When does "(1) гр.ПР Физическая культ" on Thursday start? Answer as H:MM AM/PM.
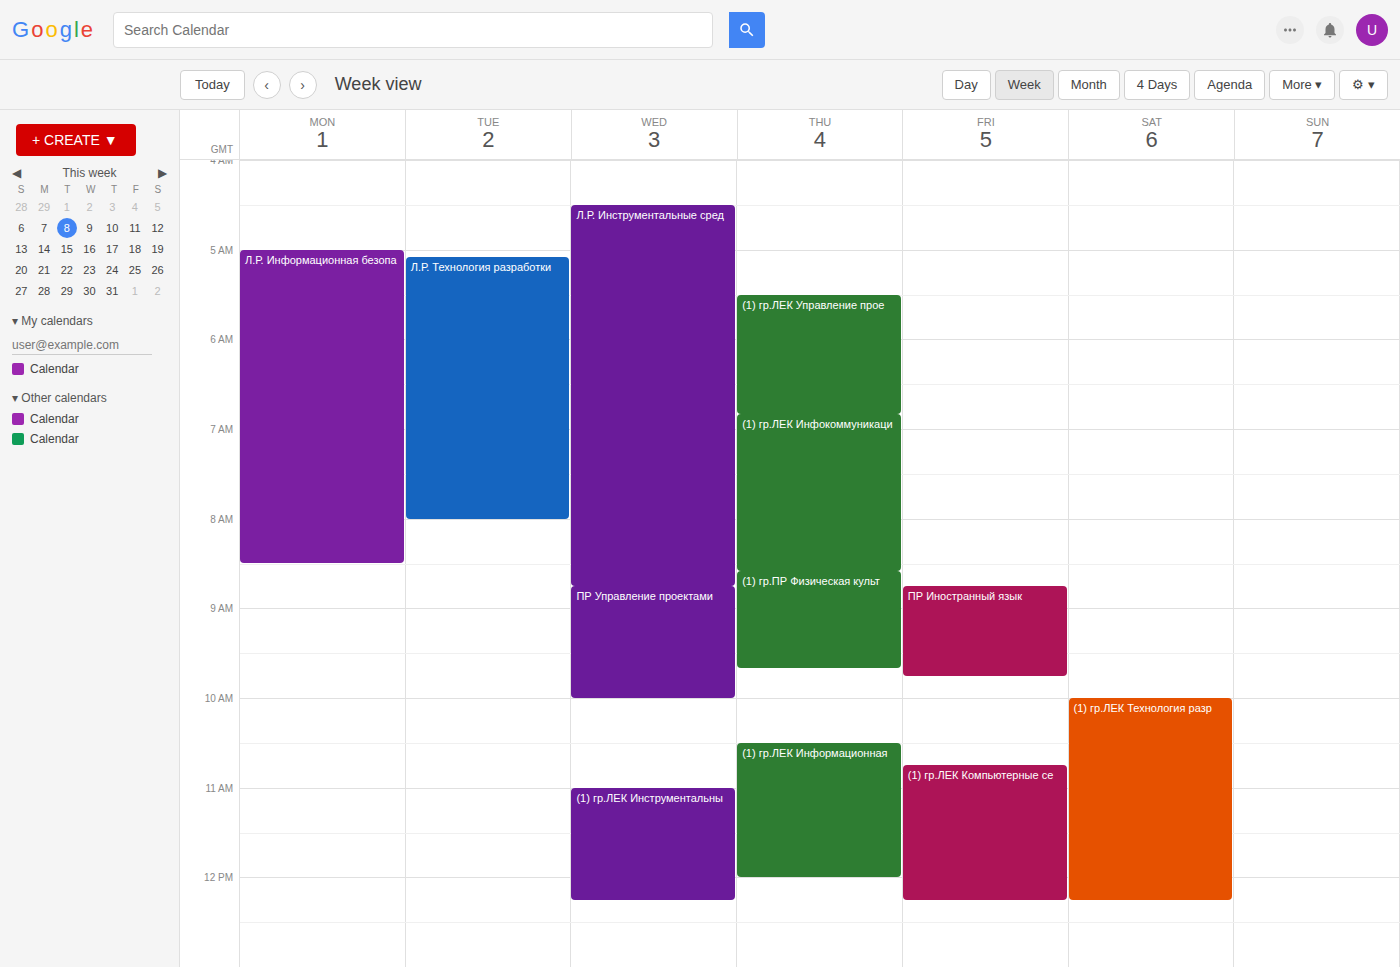
8:35 AM